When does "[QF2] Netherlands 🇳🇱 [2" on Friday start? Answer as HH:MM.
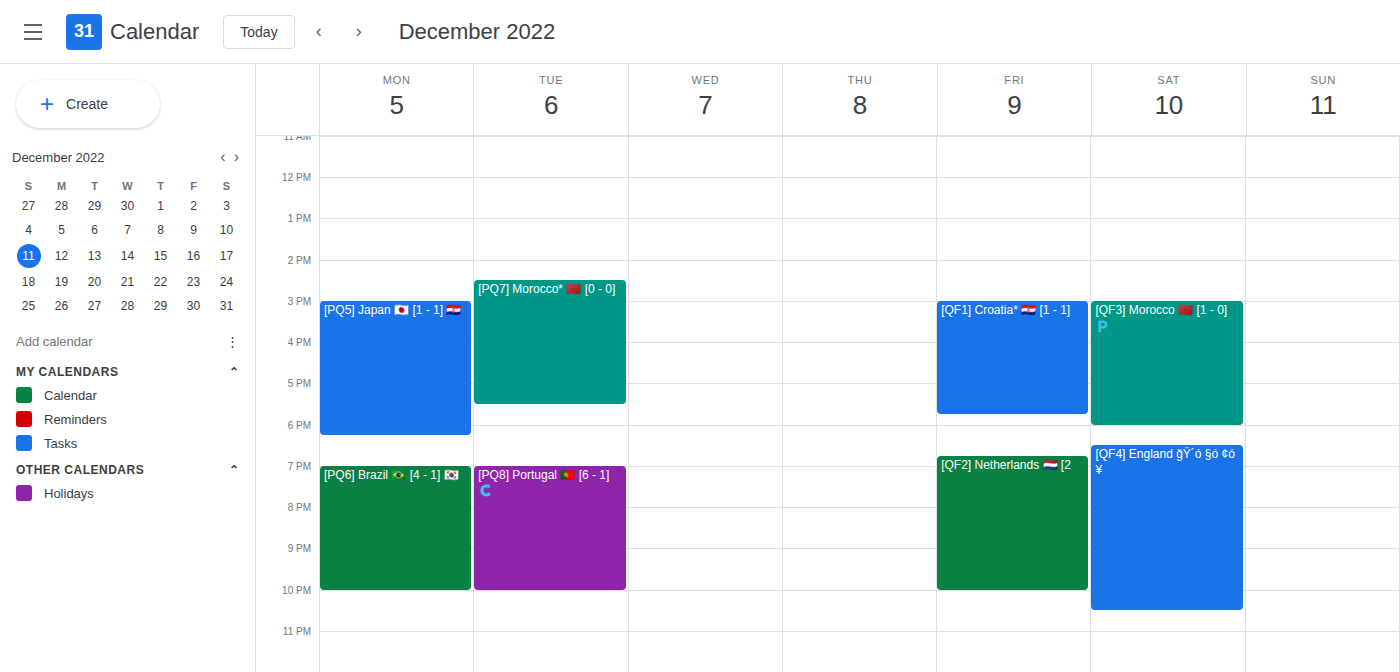
18:45